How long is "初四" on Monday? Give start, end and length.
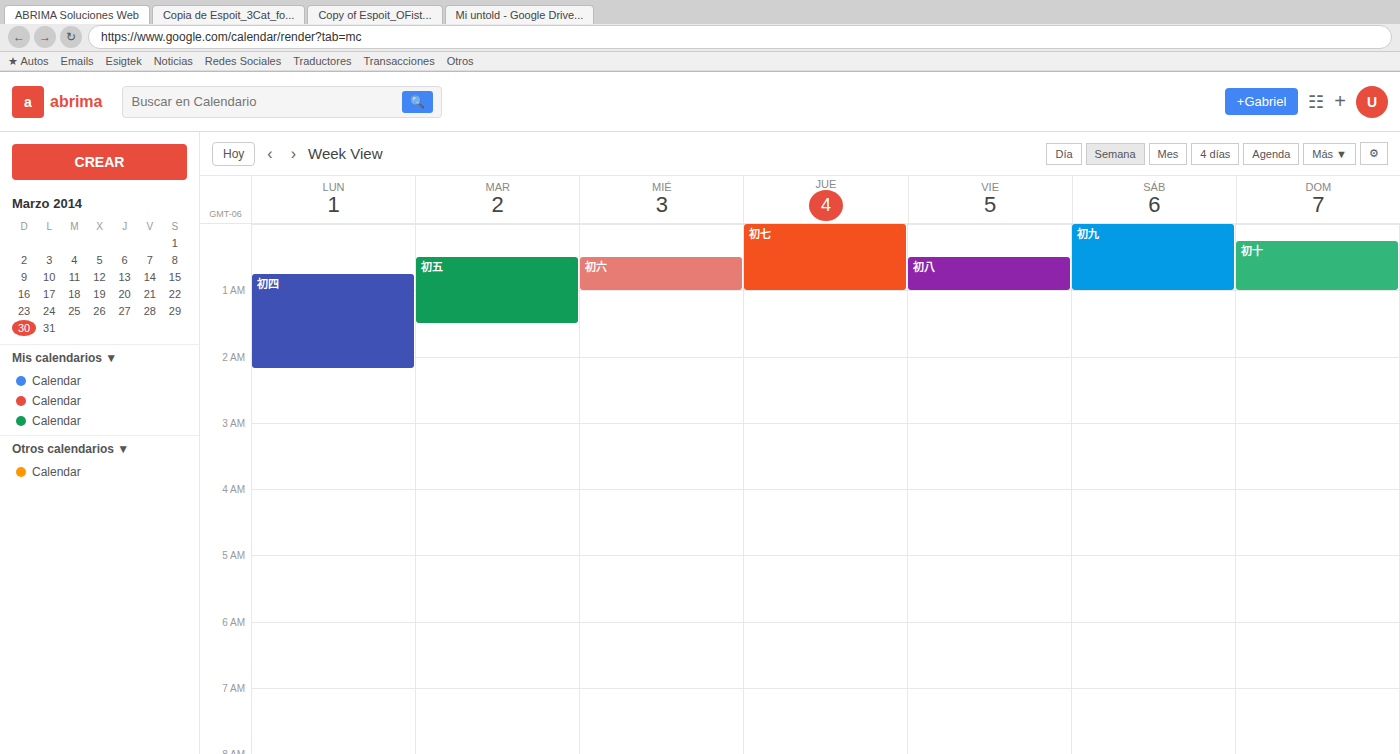
00:45 to 02:10, 1 hour 25 minutes